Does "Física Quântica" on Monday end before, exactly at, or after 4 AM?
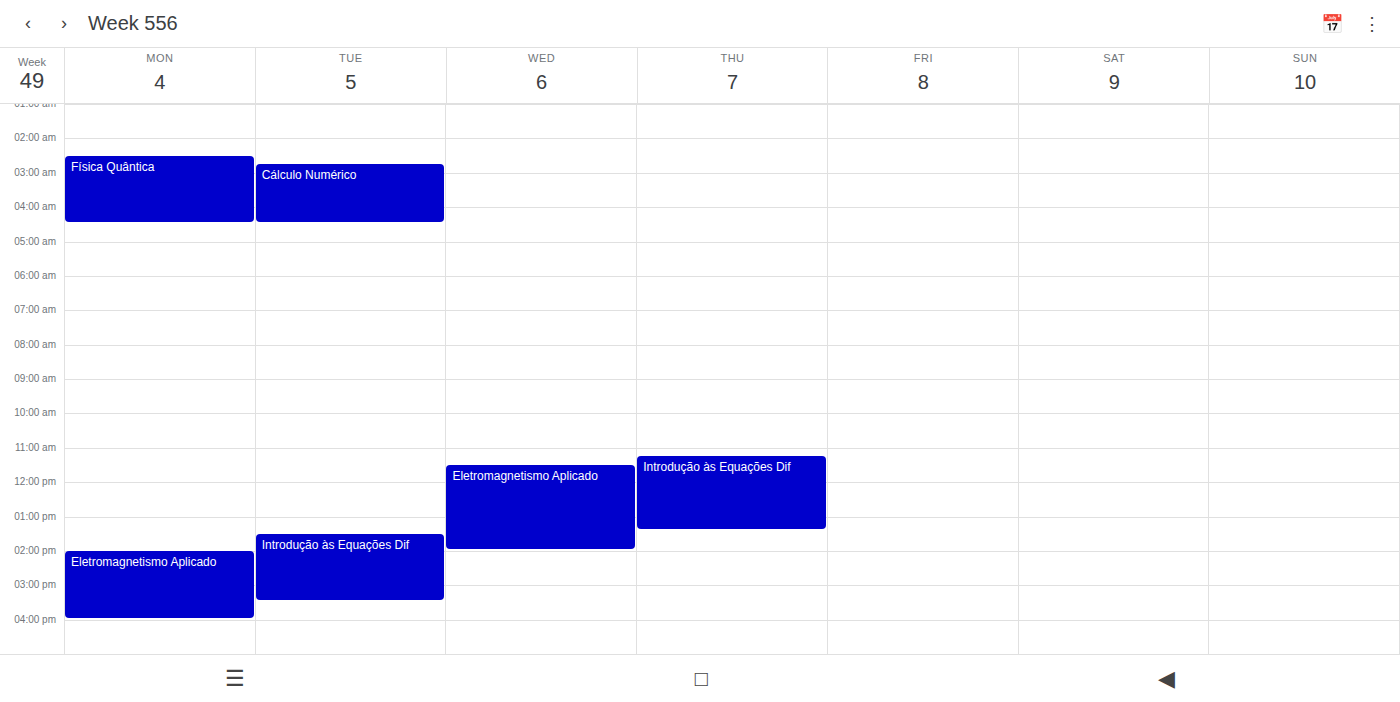
4:30 AM -- after 4 AM, 30 minutes below the 4 AM line.